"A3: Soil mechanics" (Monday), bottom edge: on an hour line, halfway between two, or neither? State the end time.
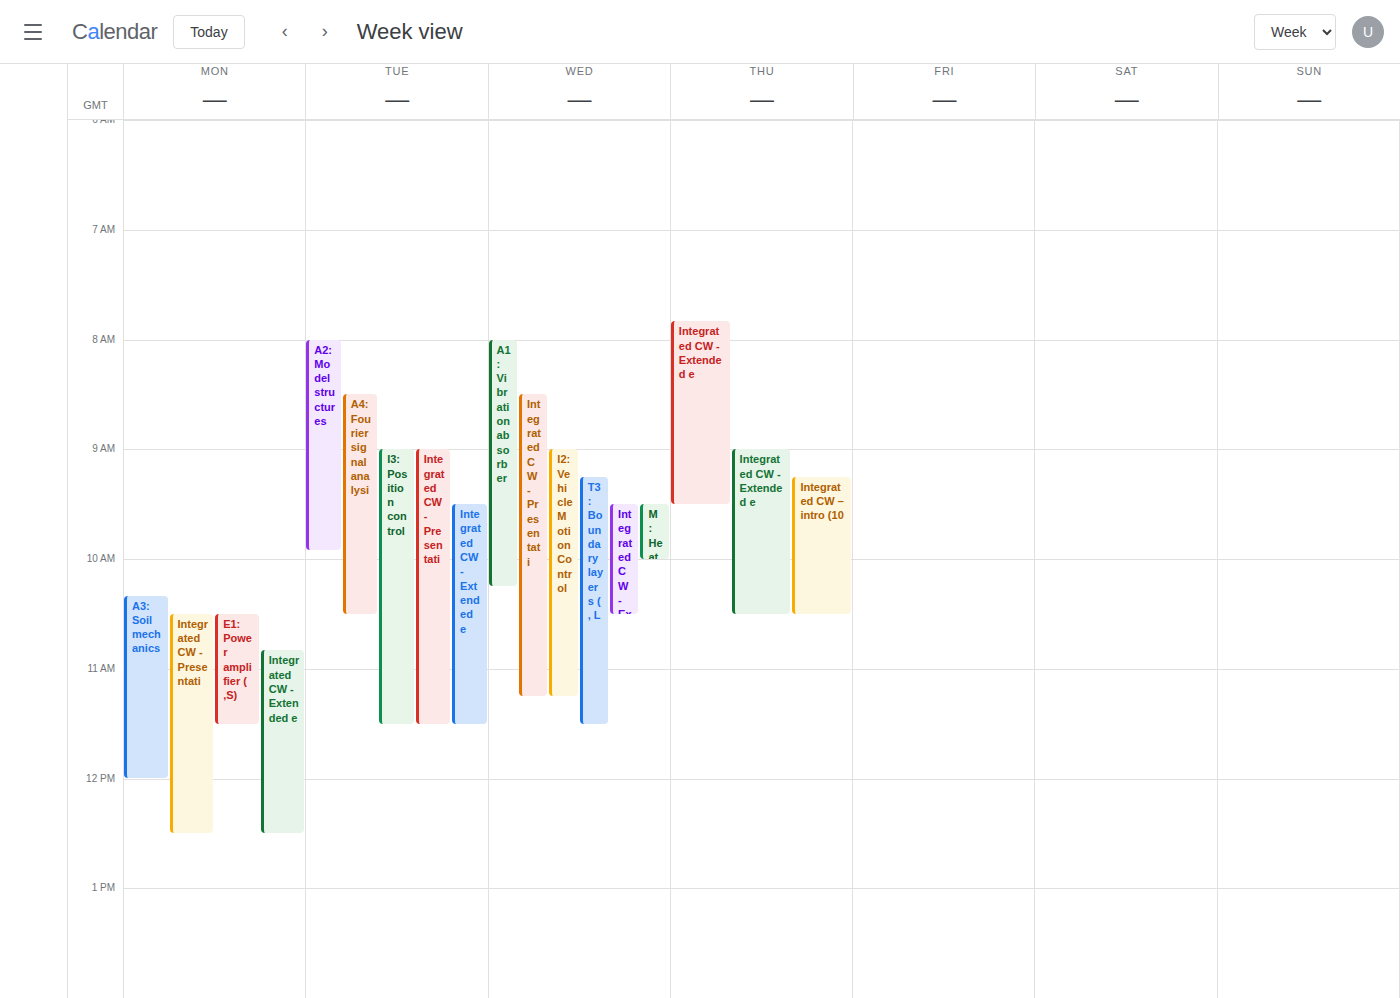
12:00 PM -- exactly on the 12 PM line.